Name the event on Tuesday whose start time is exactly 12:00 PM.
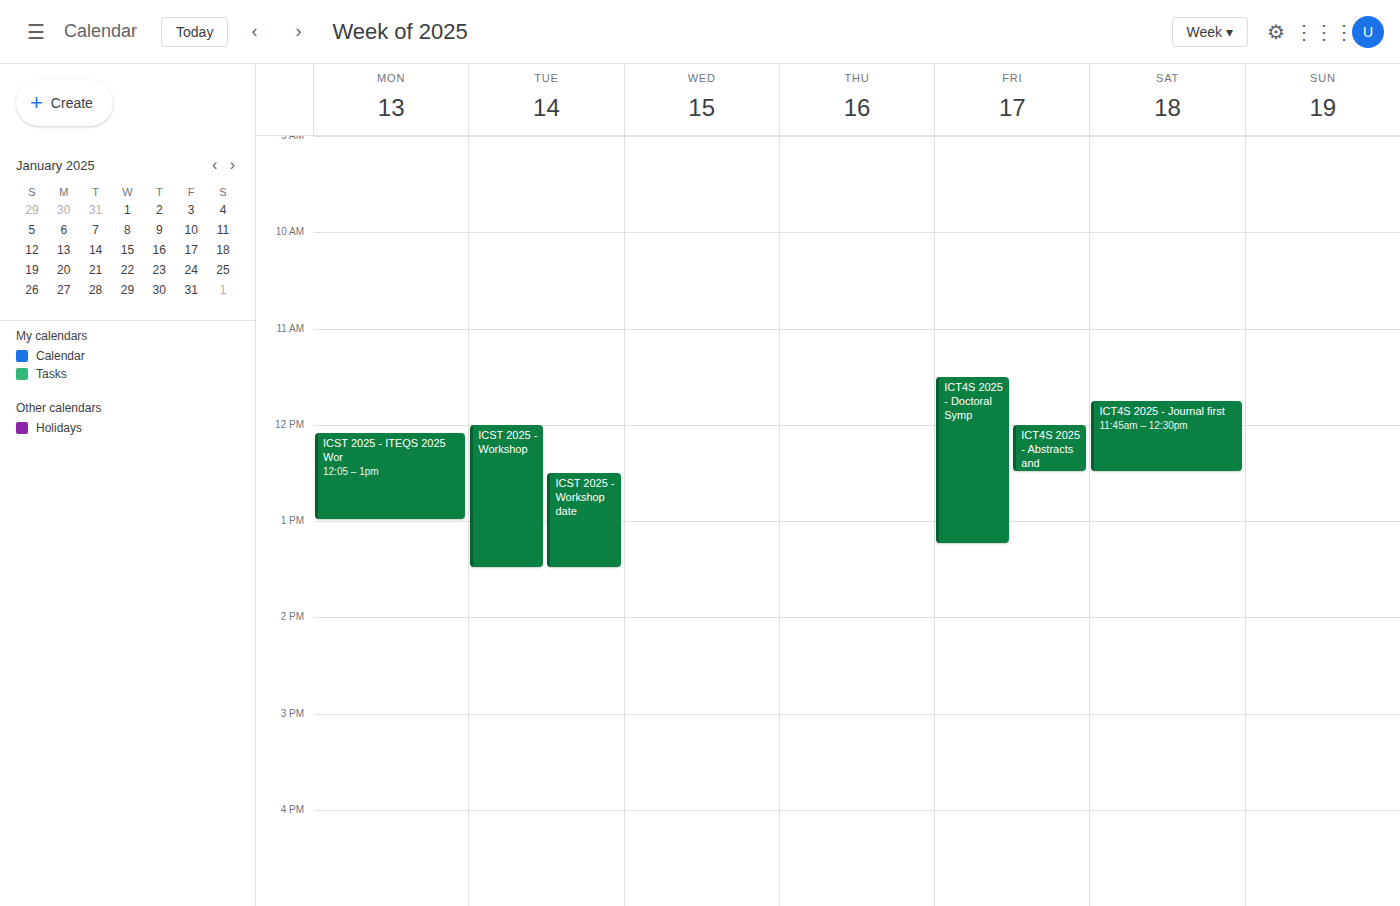
"ICST 2025 - Workshop"